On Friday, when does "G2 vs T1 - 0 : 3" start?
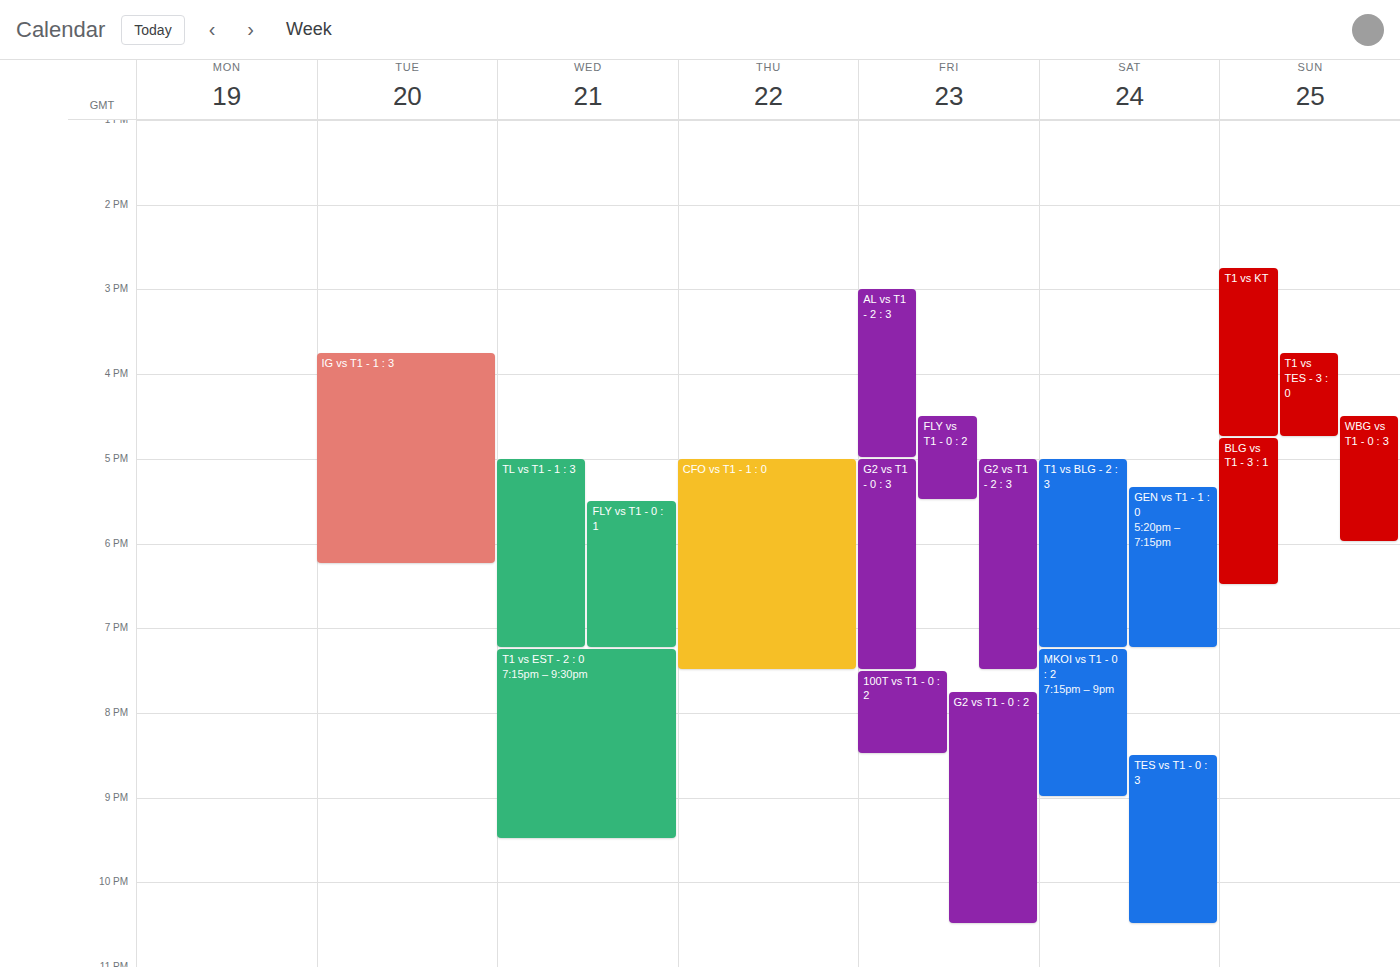
5:00 PM